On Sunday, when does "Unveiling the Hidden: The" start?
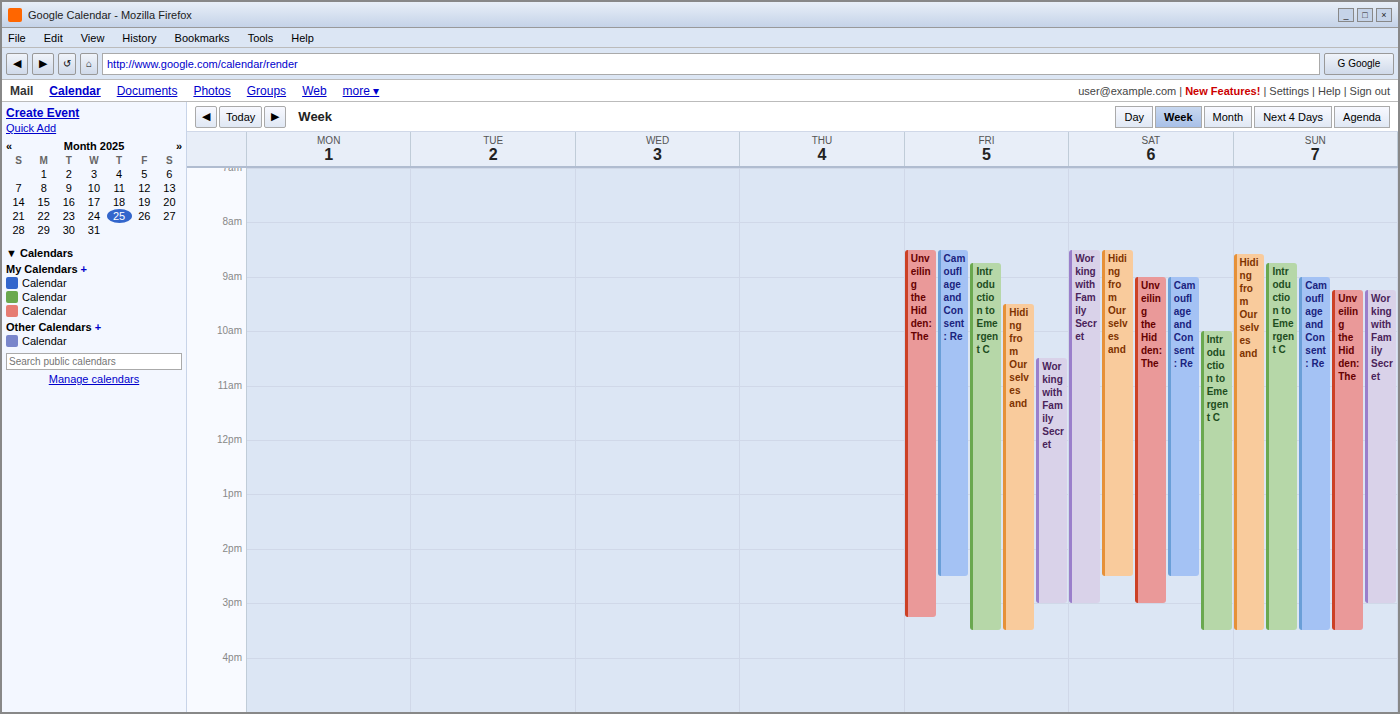
9:15 AM